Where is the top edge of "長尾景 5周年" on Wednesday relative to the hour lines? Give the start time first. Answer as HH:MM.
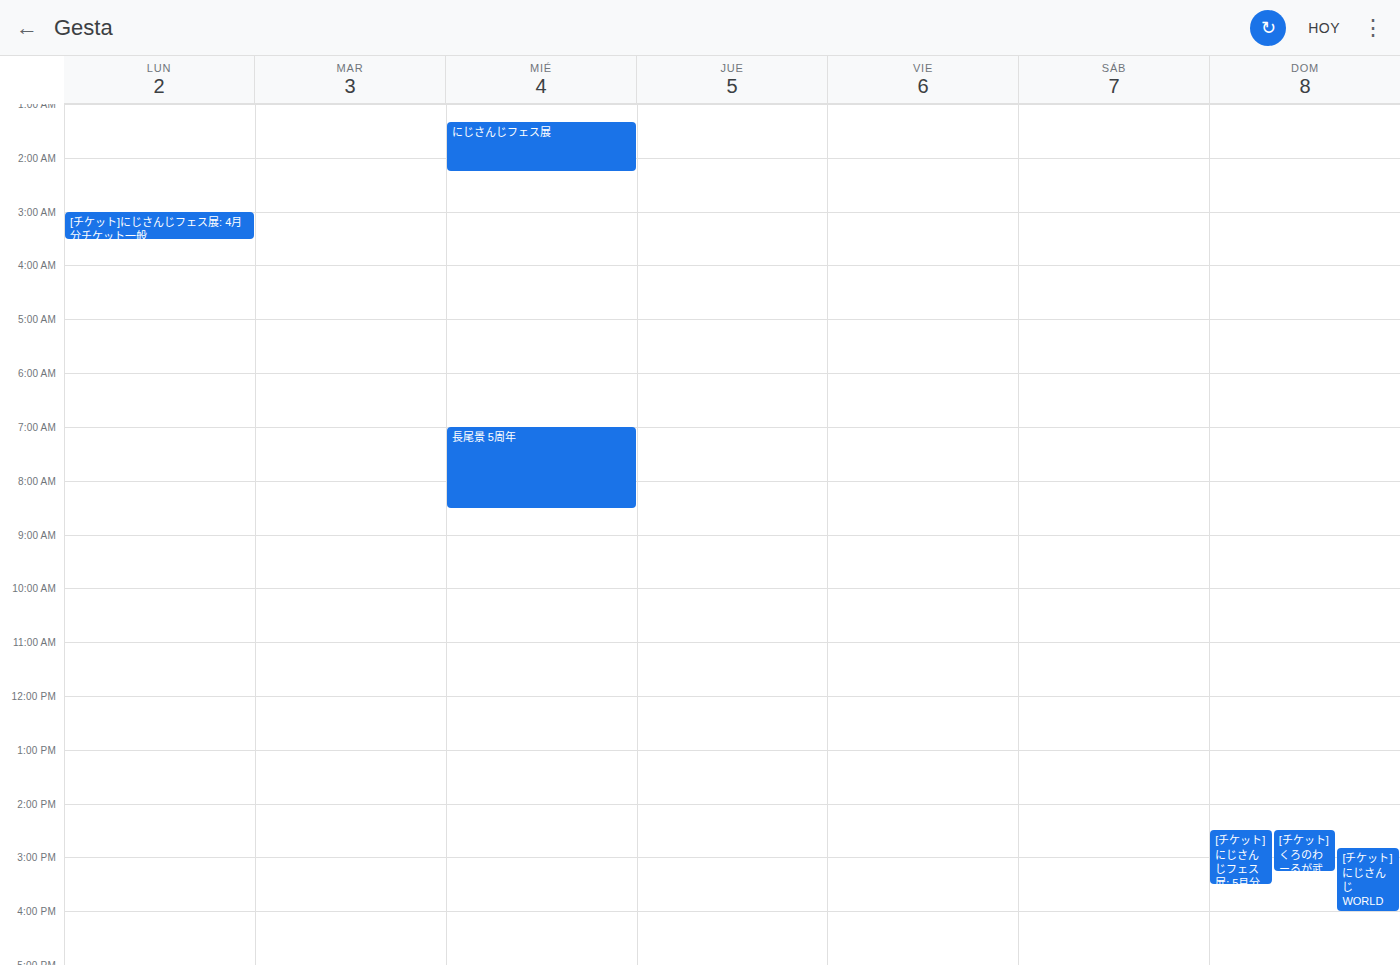
07:00 -- exactly on the 07:00 line.